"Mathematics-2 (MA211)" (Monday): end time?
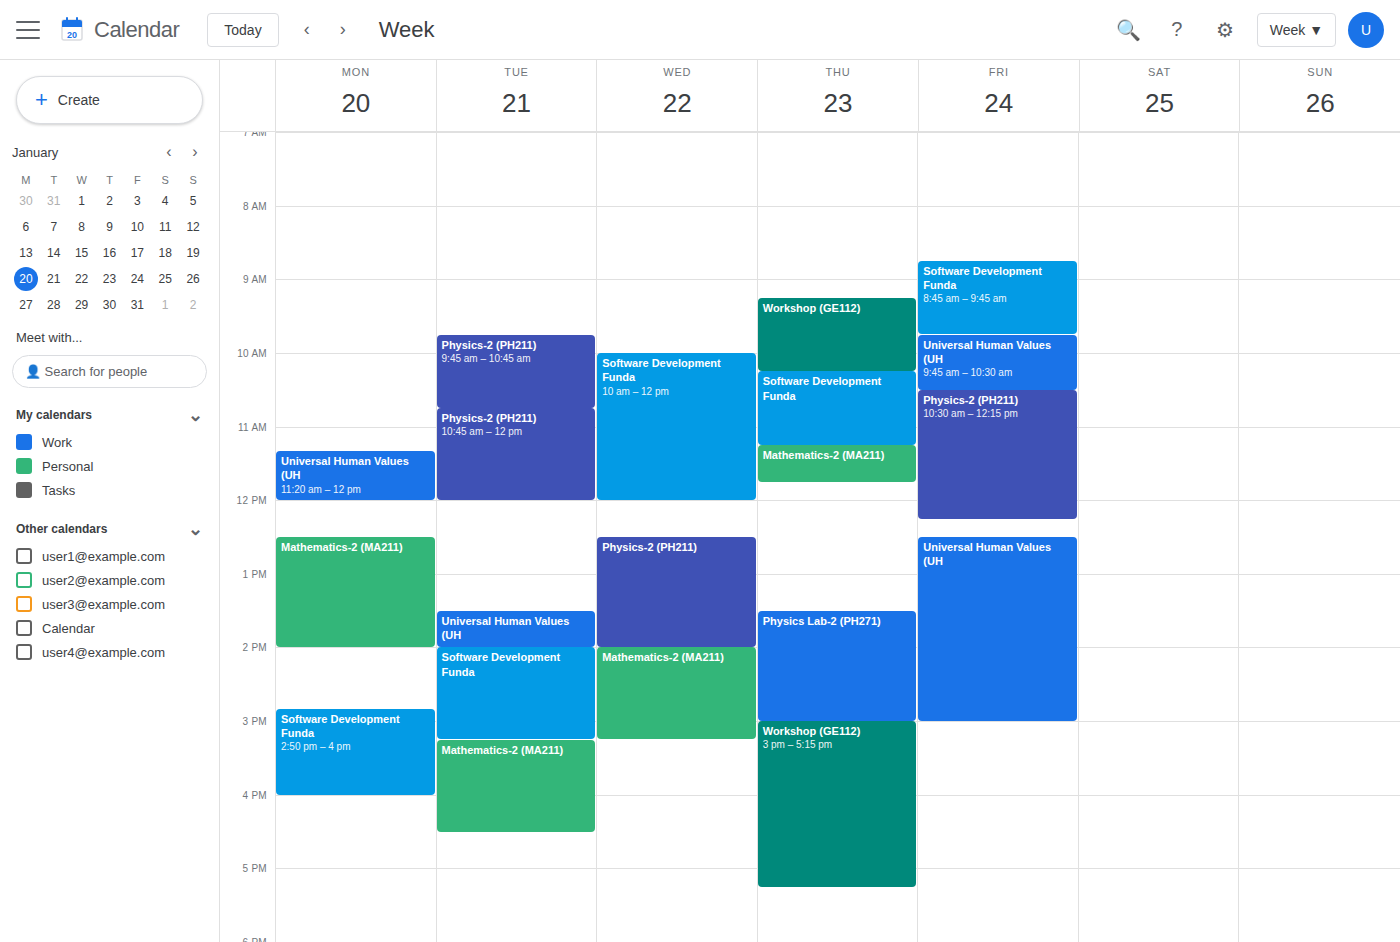
2:00 PM